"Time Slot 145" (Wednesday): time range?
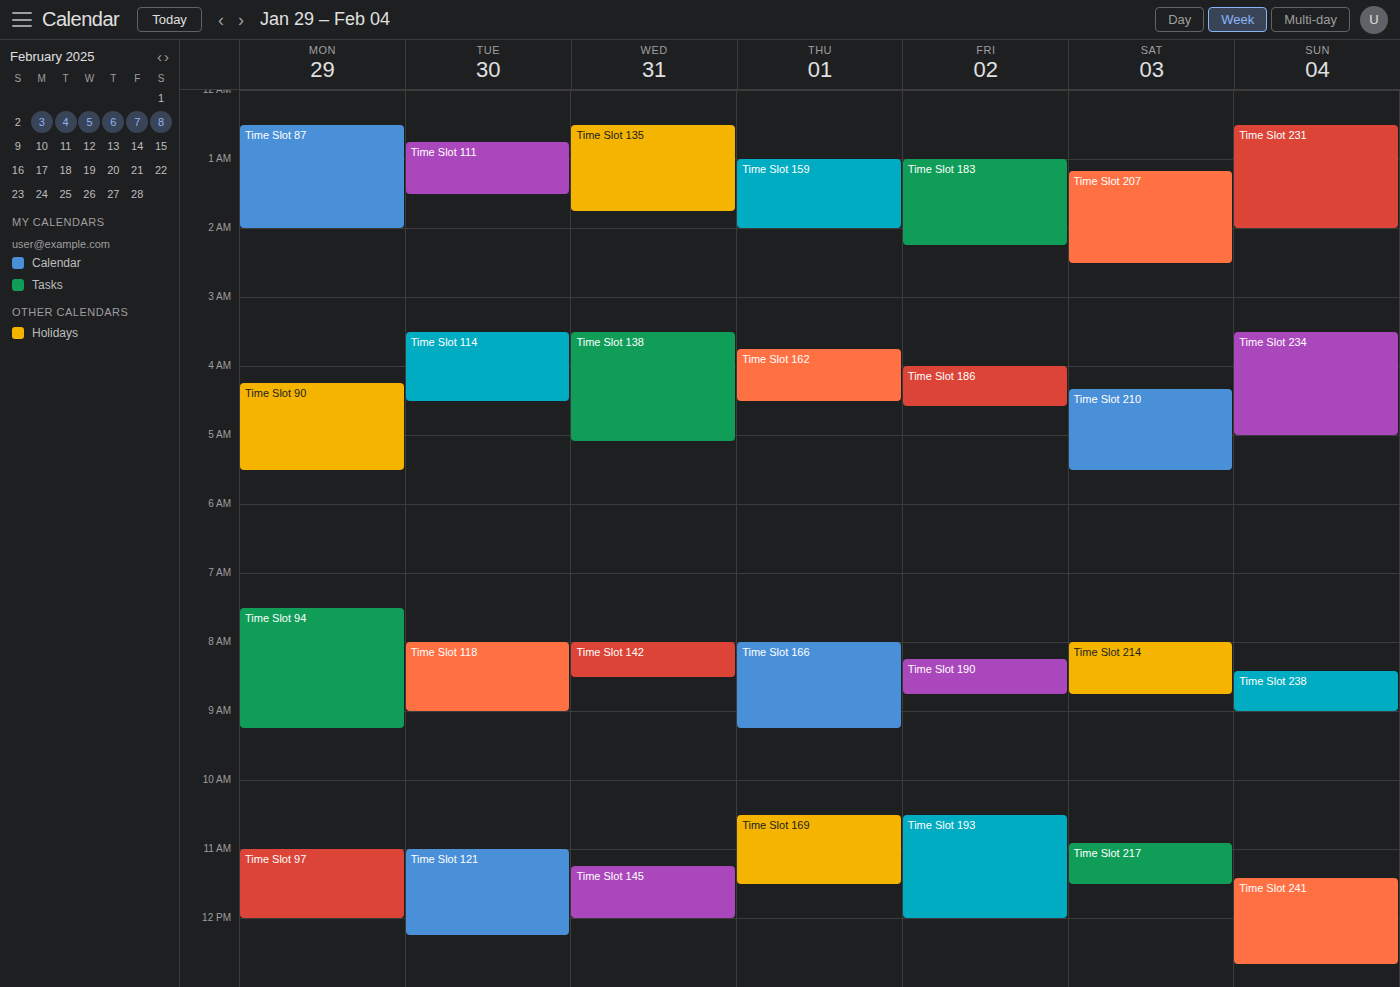
11:15 AM to 12:00 PM